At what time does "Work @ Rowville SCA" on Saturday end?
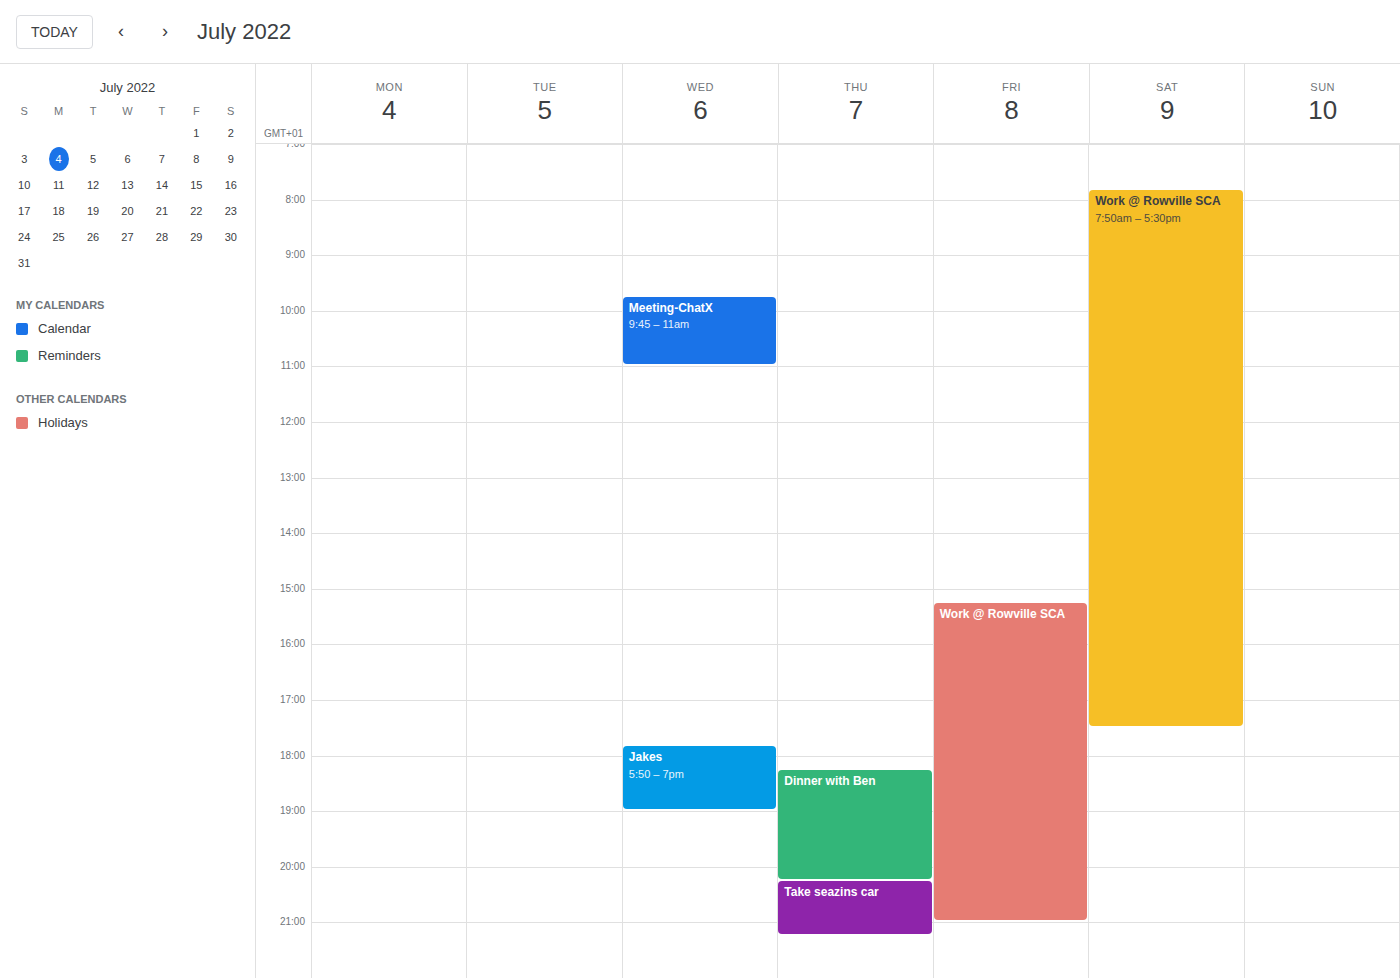
5:30 PM